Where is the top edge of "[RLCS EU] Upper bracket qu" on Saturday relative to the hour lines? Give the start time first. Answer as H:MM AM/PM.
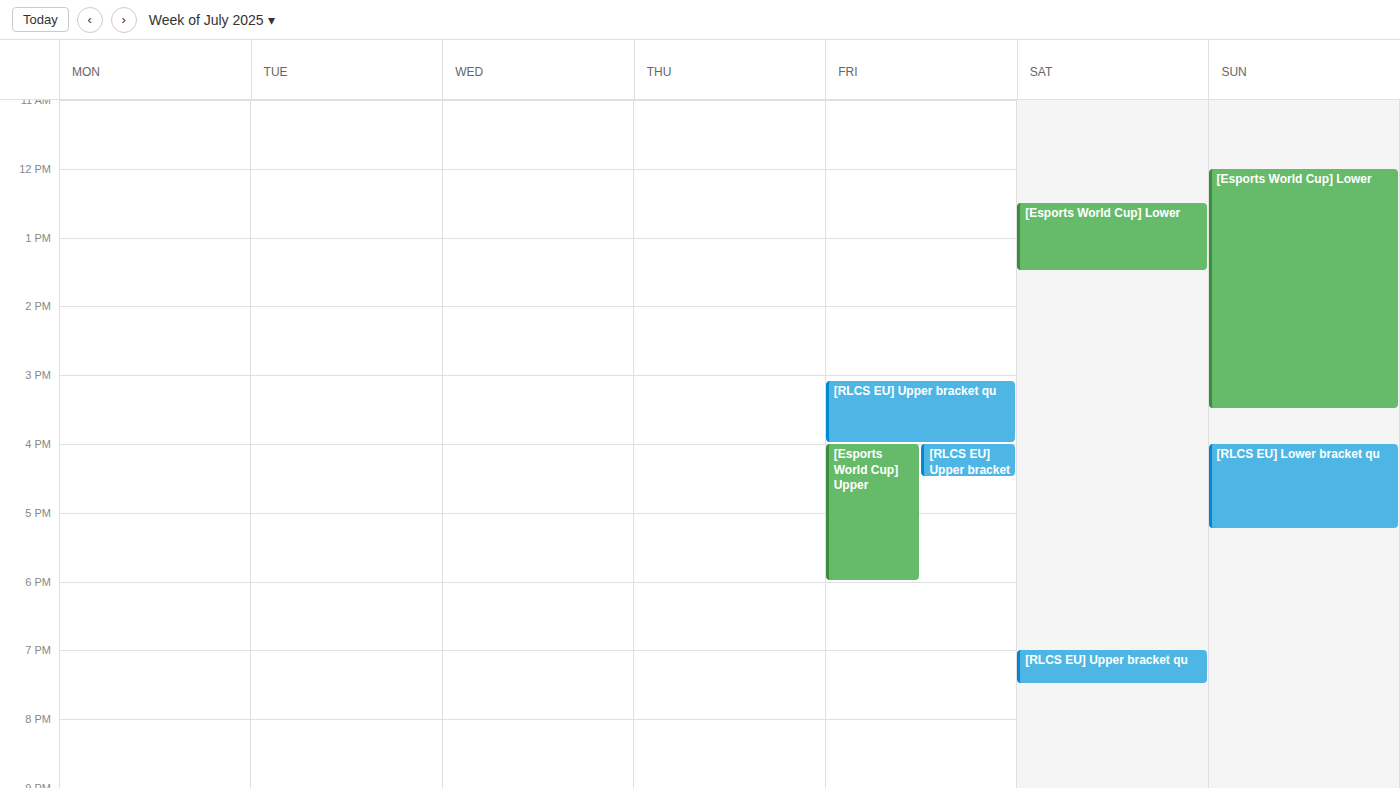
7:00 PM -- exactly on the 7 PM line.